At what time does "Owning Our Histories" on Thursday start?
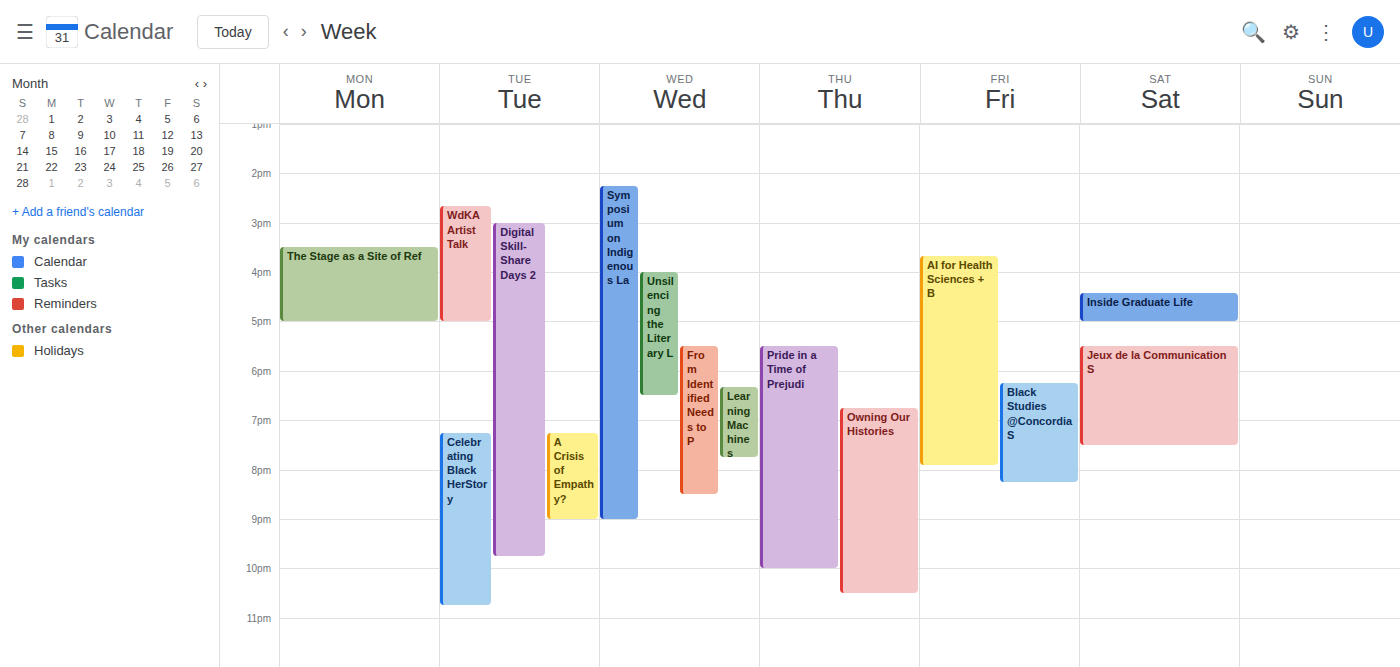
18:45